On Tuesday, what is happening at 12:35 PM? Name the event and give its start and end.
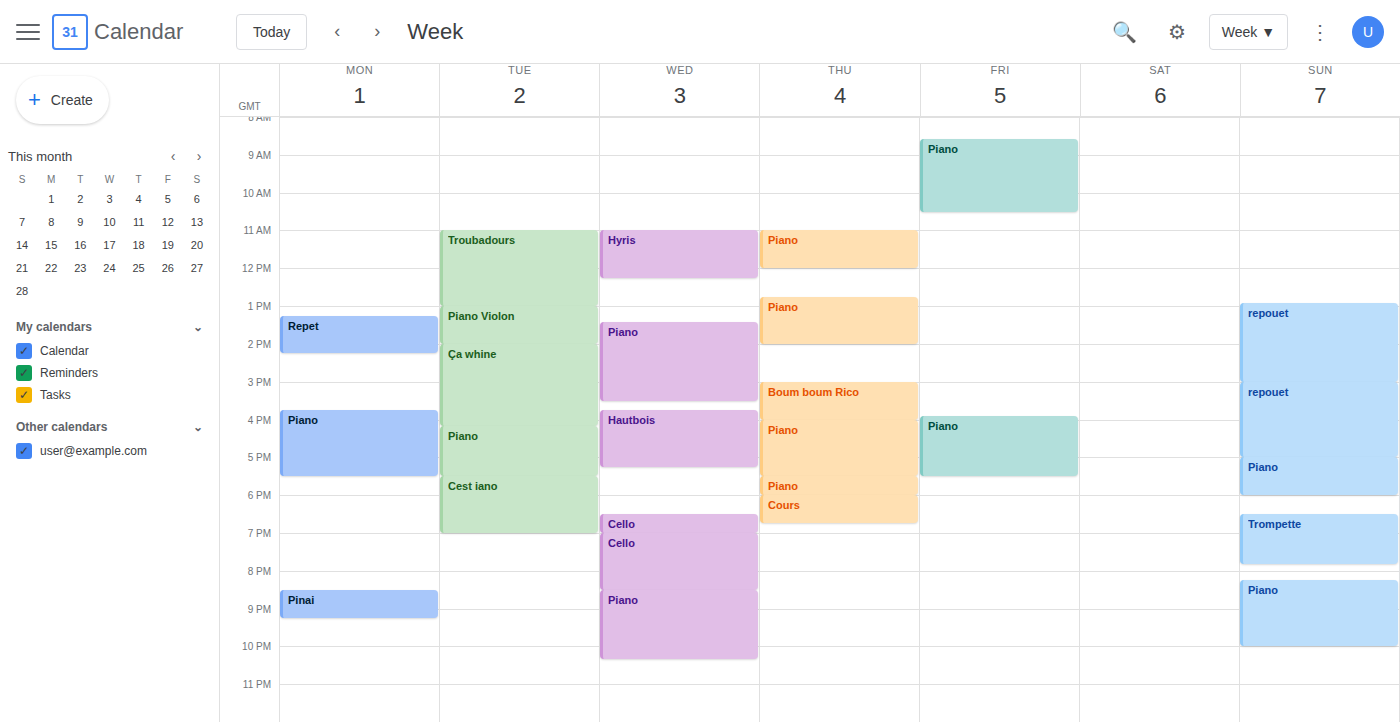
"Troubadours", 11:00 AM to 1:00 PM